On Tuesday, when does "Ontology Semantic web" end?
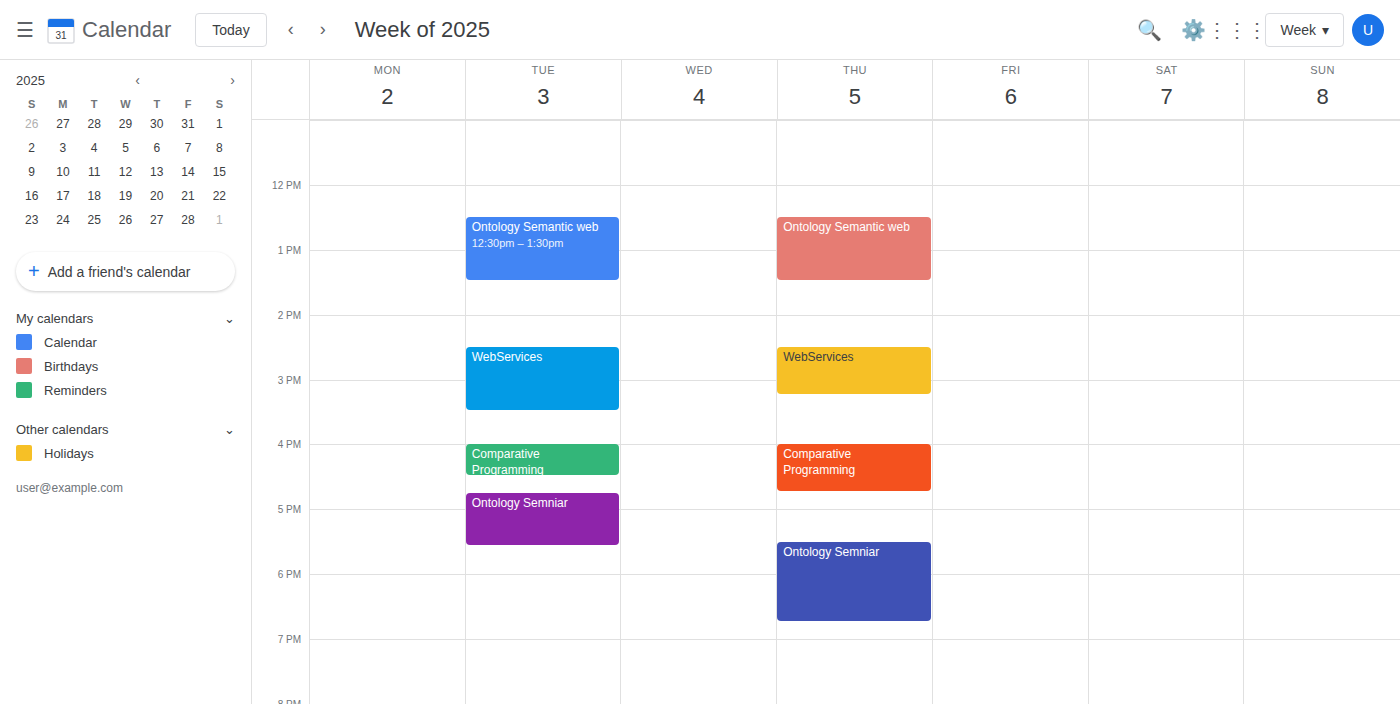
1:30 PM